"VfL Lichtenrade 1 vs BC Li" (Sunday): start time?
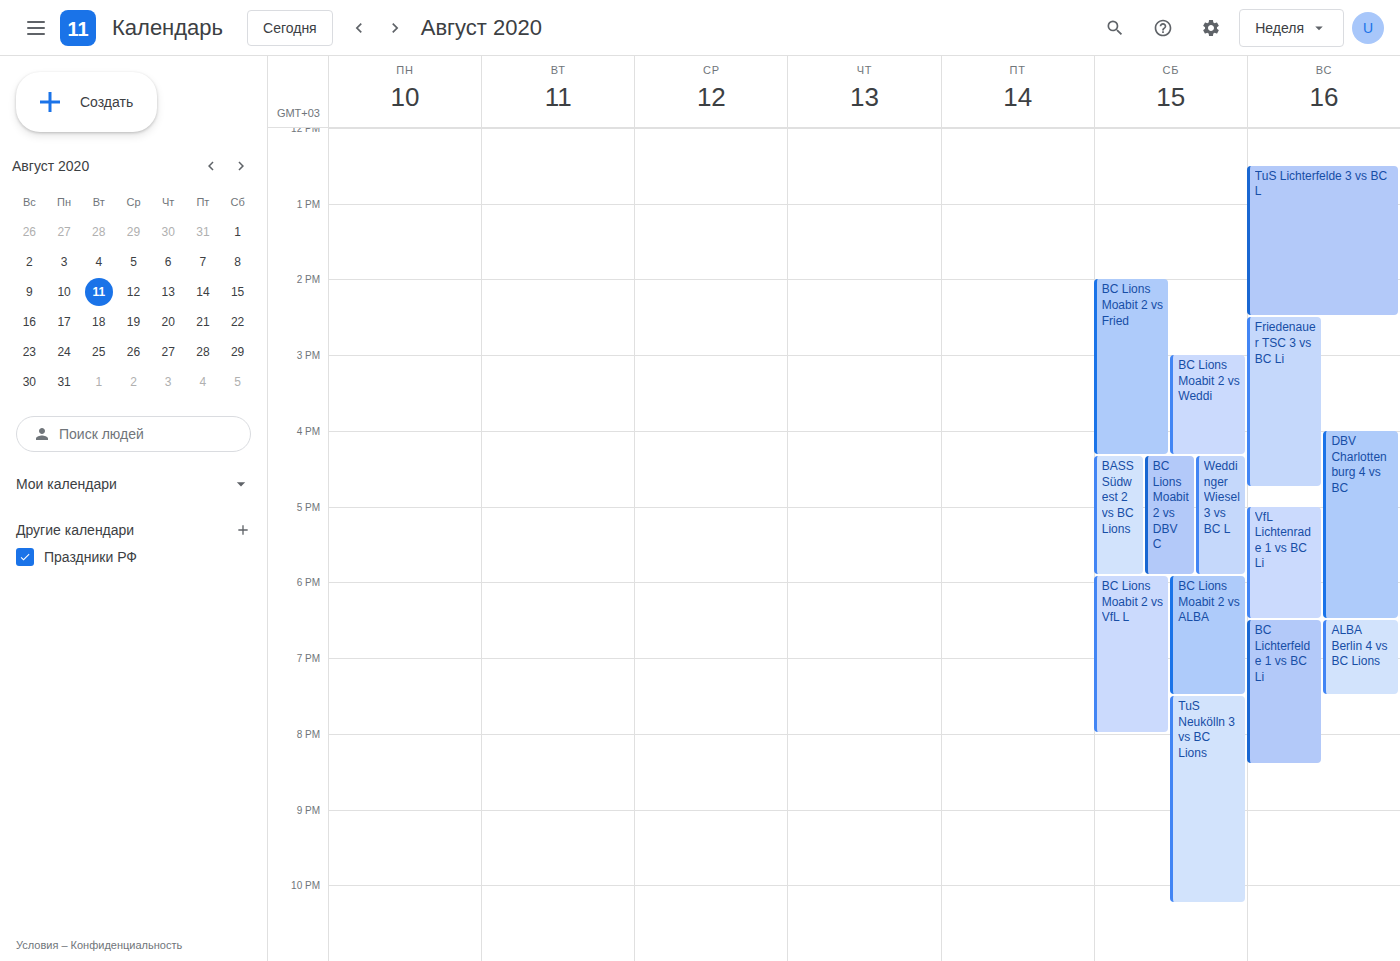
5:00 PM